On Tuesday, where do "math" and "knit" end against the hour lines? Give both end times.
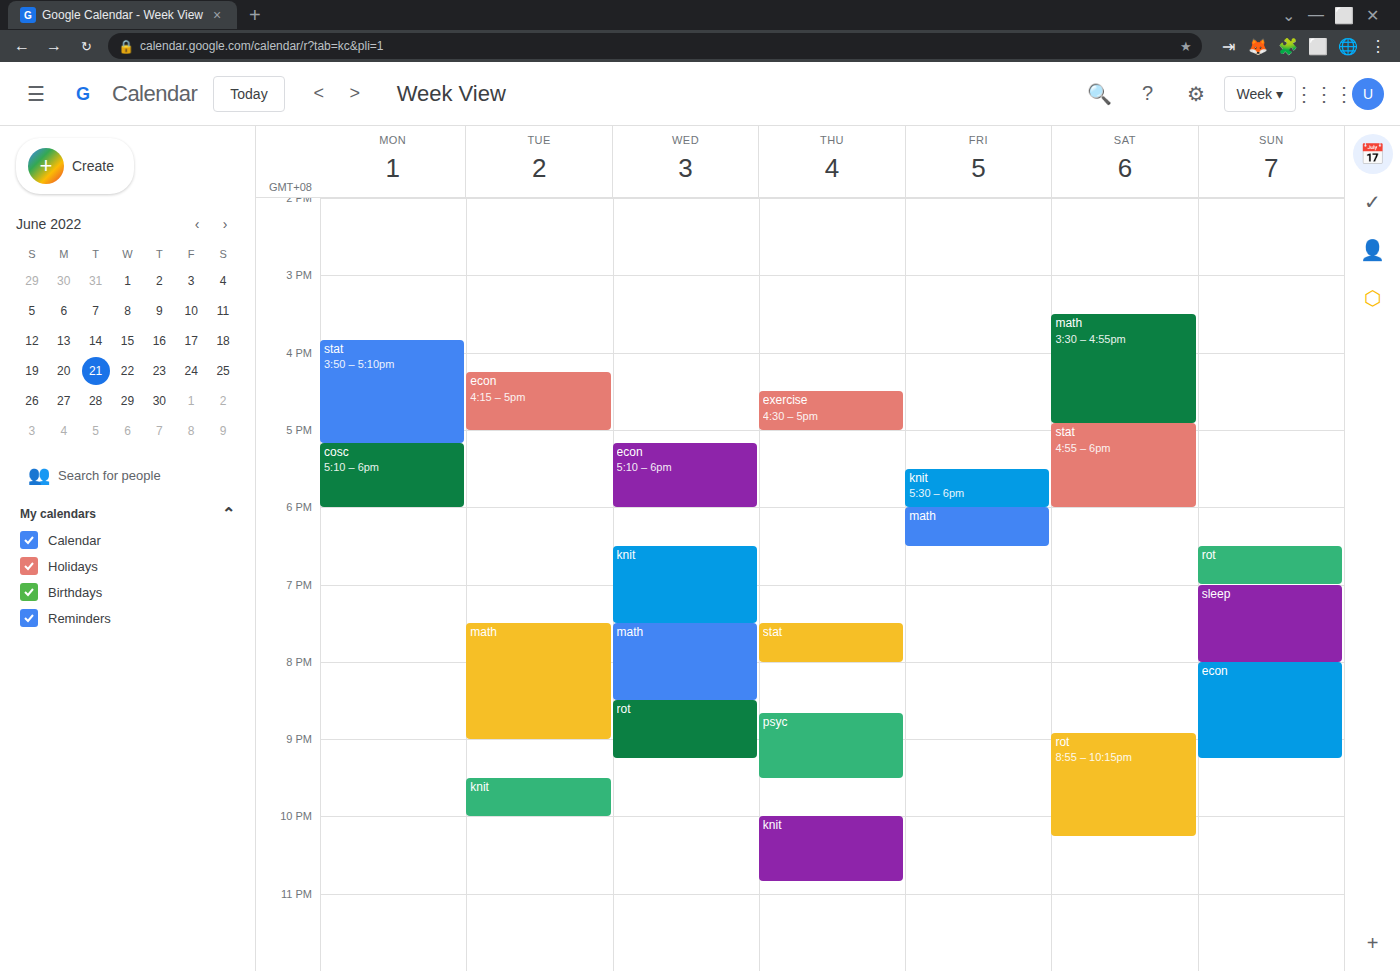
"math": 9:00 PM, exactly on the 9 PM line. "knit": 10:00 PM, exactly on the 10 PM line.